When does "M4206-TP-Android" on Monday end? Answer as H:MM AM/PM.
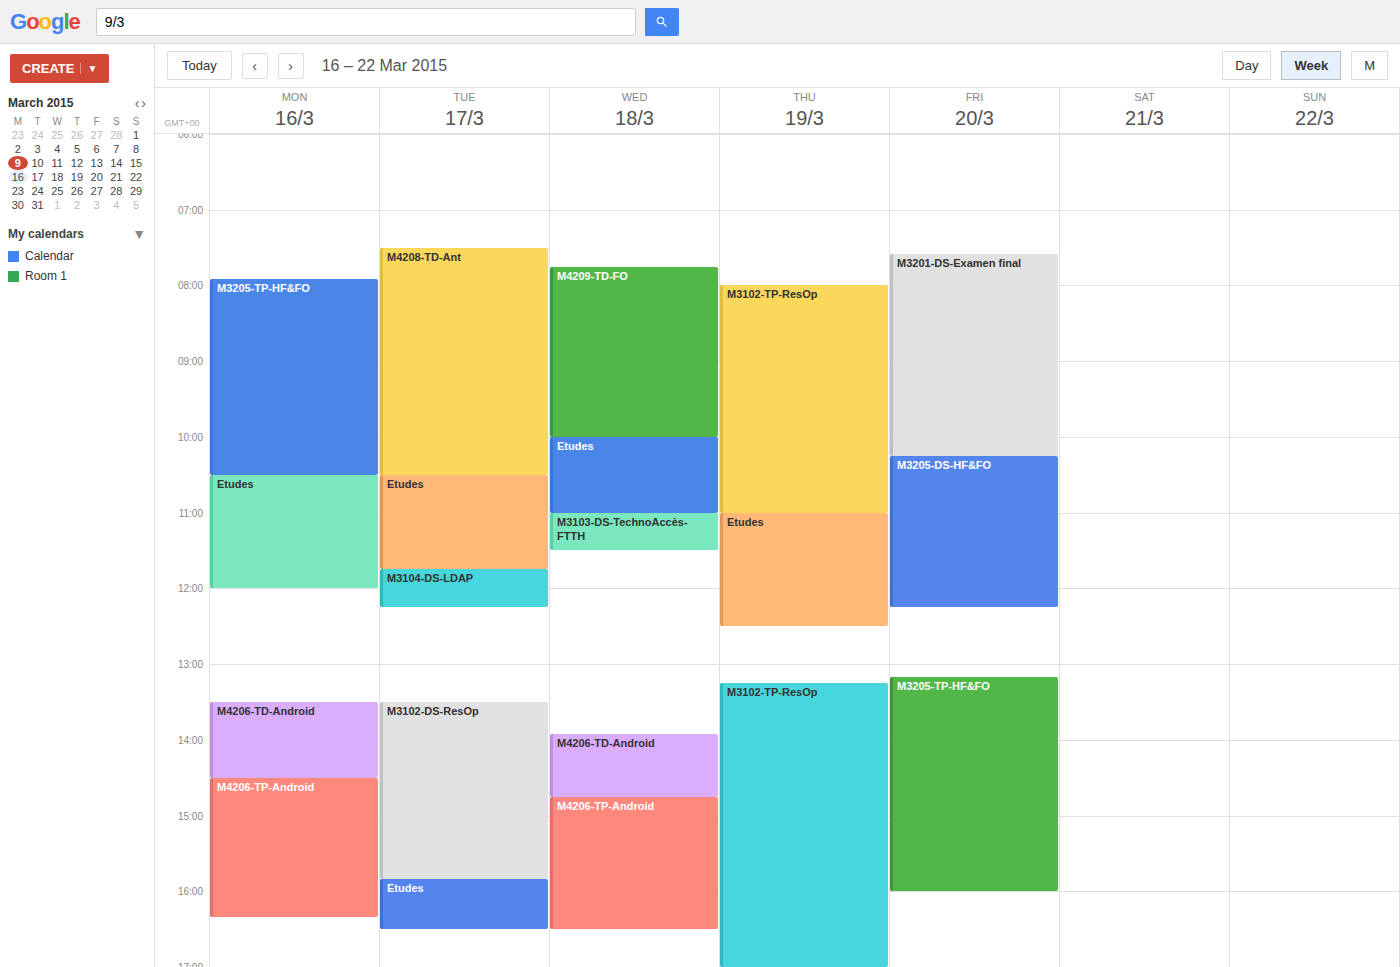
4:20 PM